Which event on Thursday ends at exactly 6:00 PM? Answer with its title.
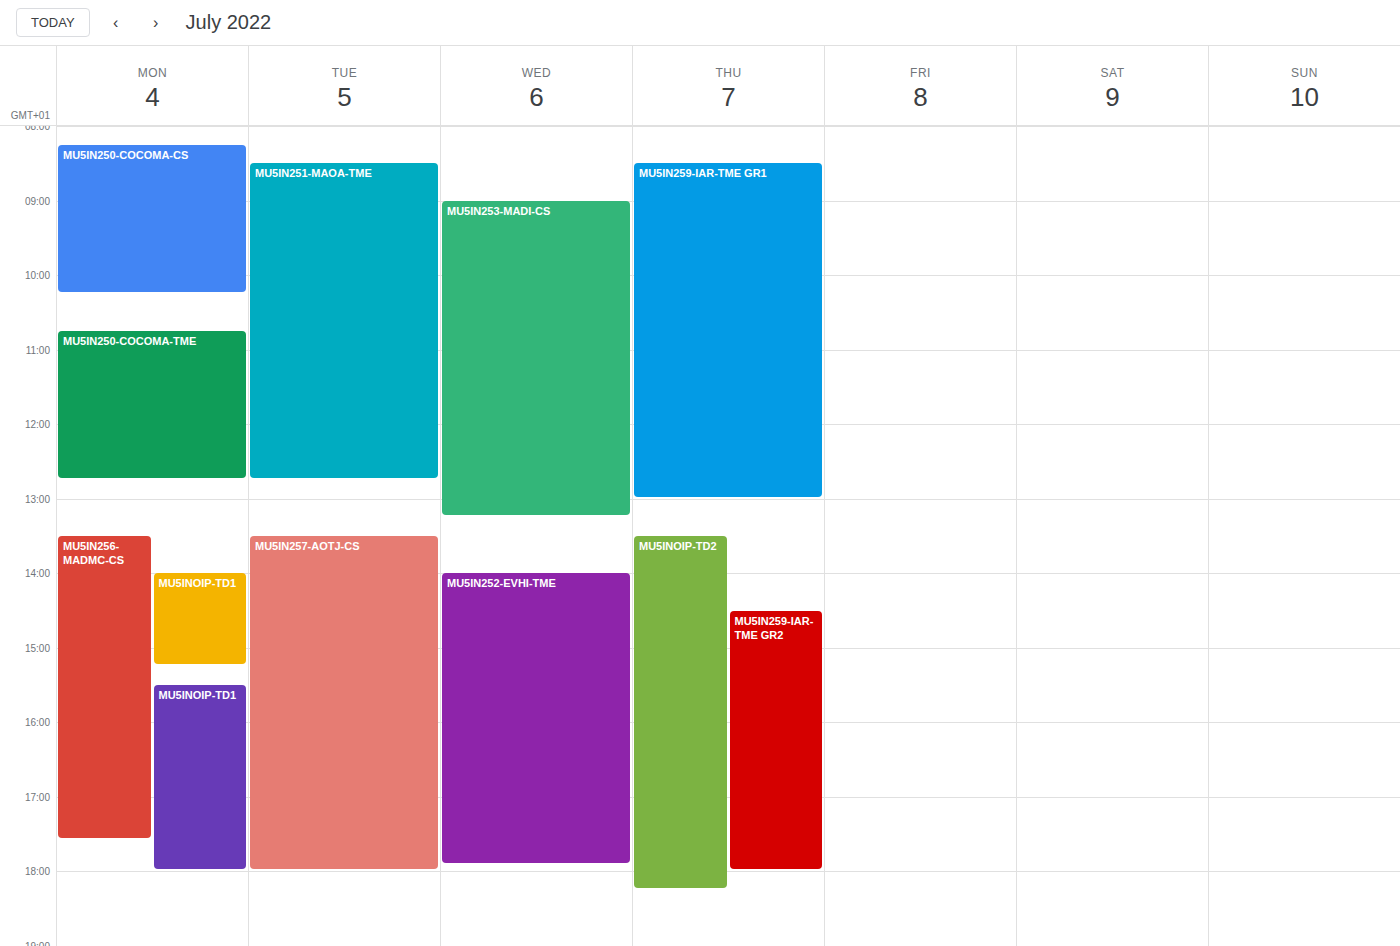
"MU5IN259-IAR-TME GR2"